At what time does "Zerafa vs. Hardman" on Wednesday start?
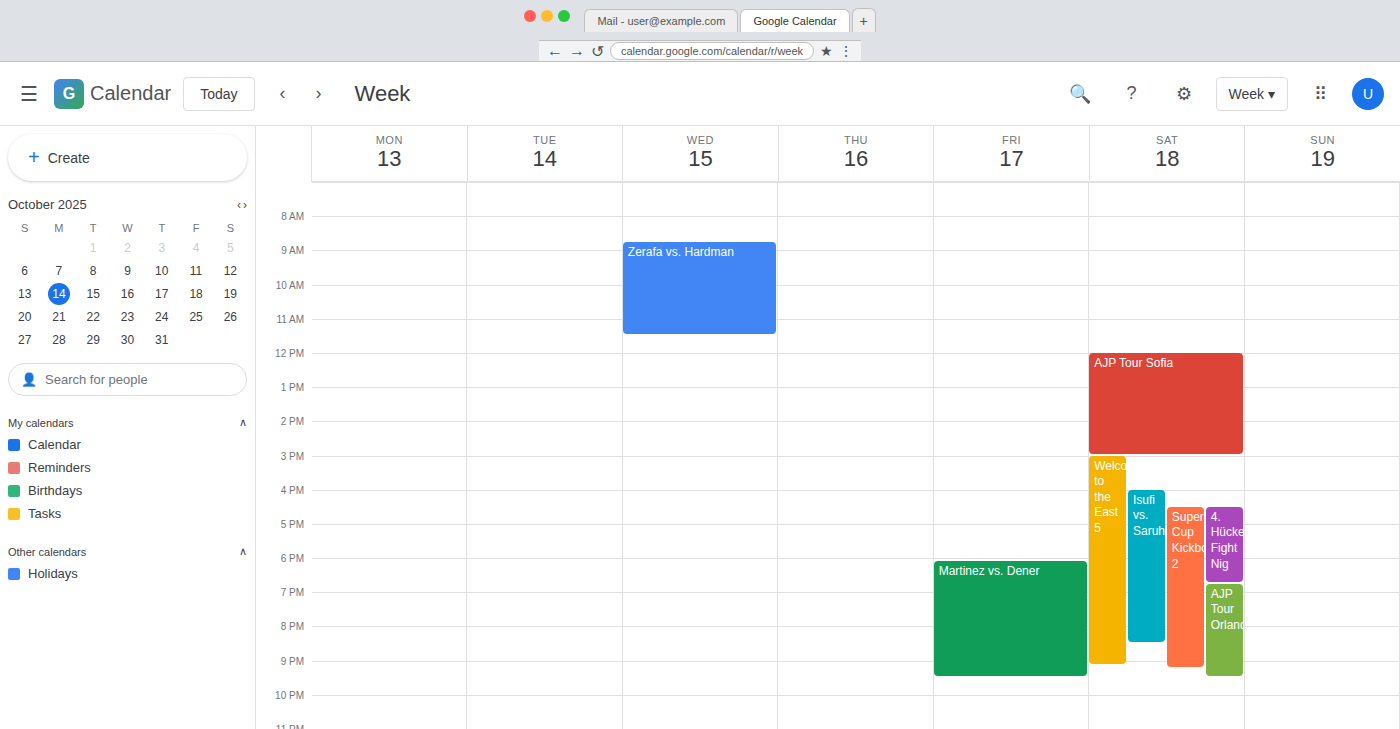
8:45 AM